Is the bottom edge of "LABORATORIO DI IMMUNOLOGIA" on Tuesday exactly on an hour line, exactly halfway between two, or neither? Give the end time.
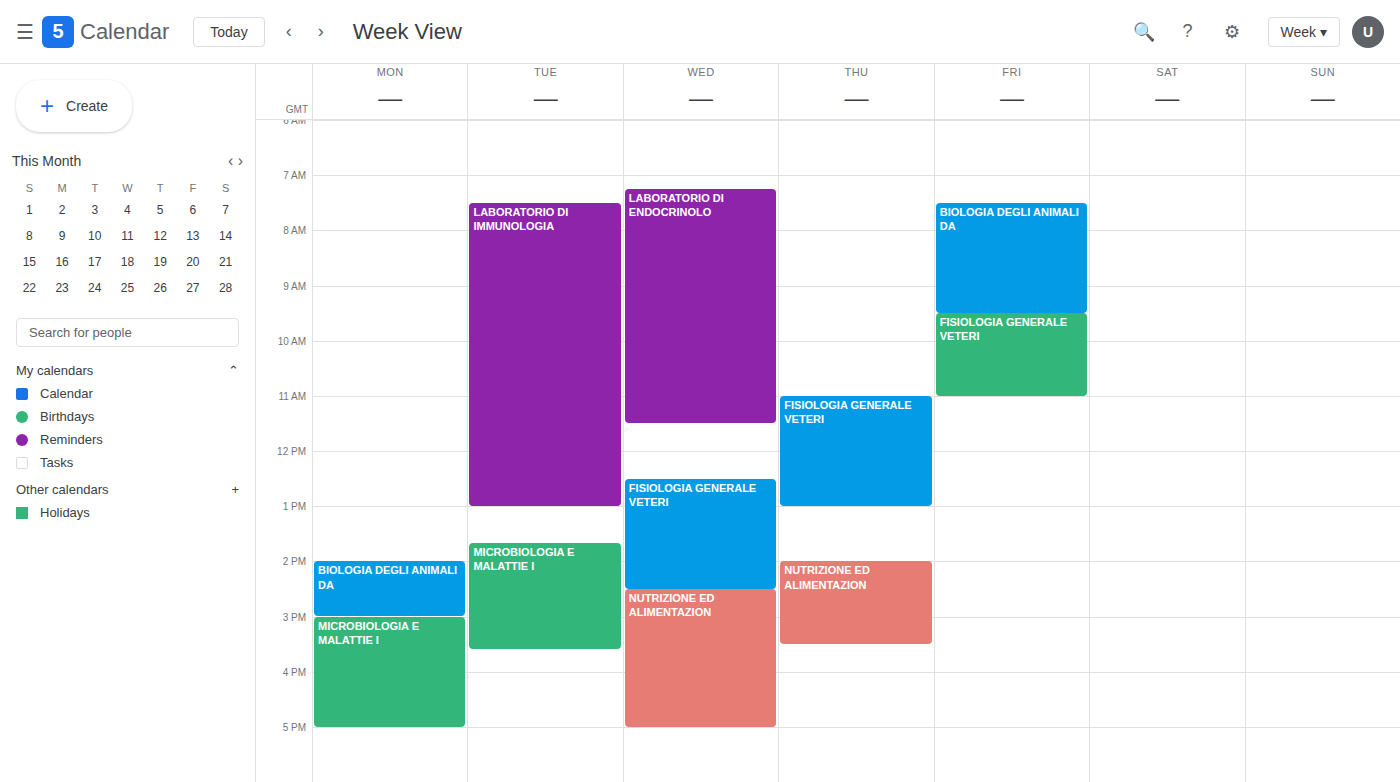
1:00 PM -- exactly on the 1 PM line.